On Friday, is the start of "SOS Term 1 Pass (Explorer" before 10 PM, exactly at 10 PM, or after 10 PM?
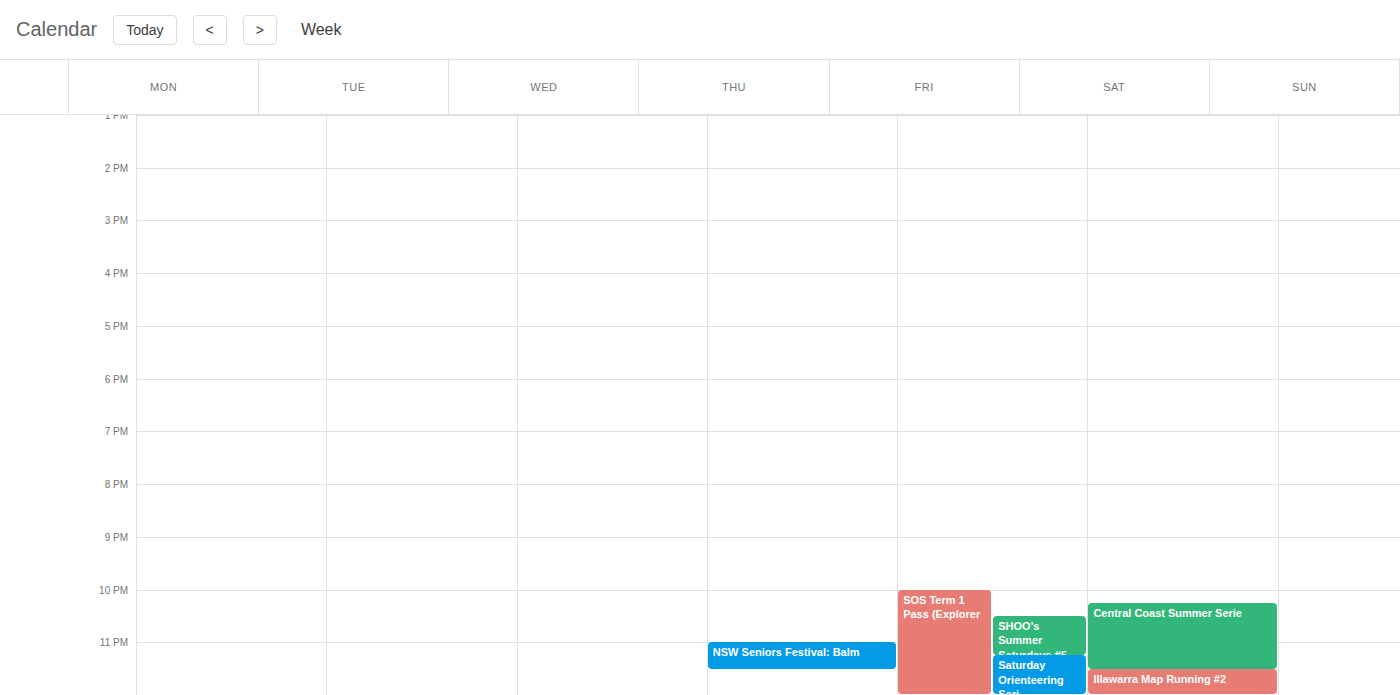
10:00 PM -- exactly at 10 PM, on the 10 PM line.